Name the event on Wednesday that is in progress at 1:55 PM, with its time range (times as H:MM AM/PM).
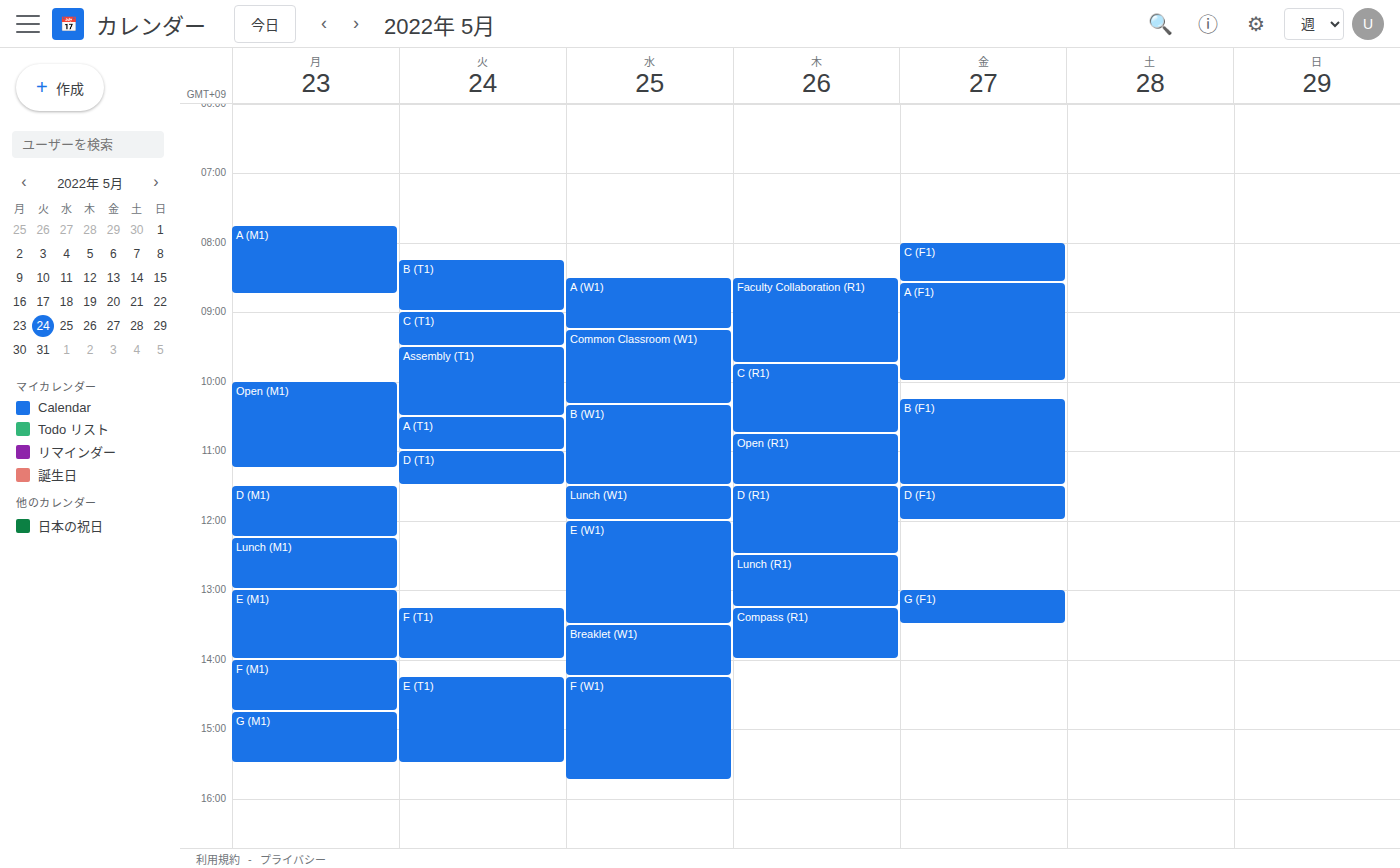
"Breaklet (W1)", 1:30 PM to 2:15 PM